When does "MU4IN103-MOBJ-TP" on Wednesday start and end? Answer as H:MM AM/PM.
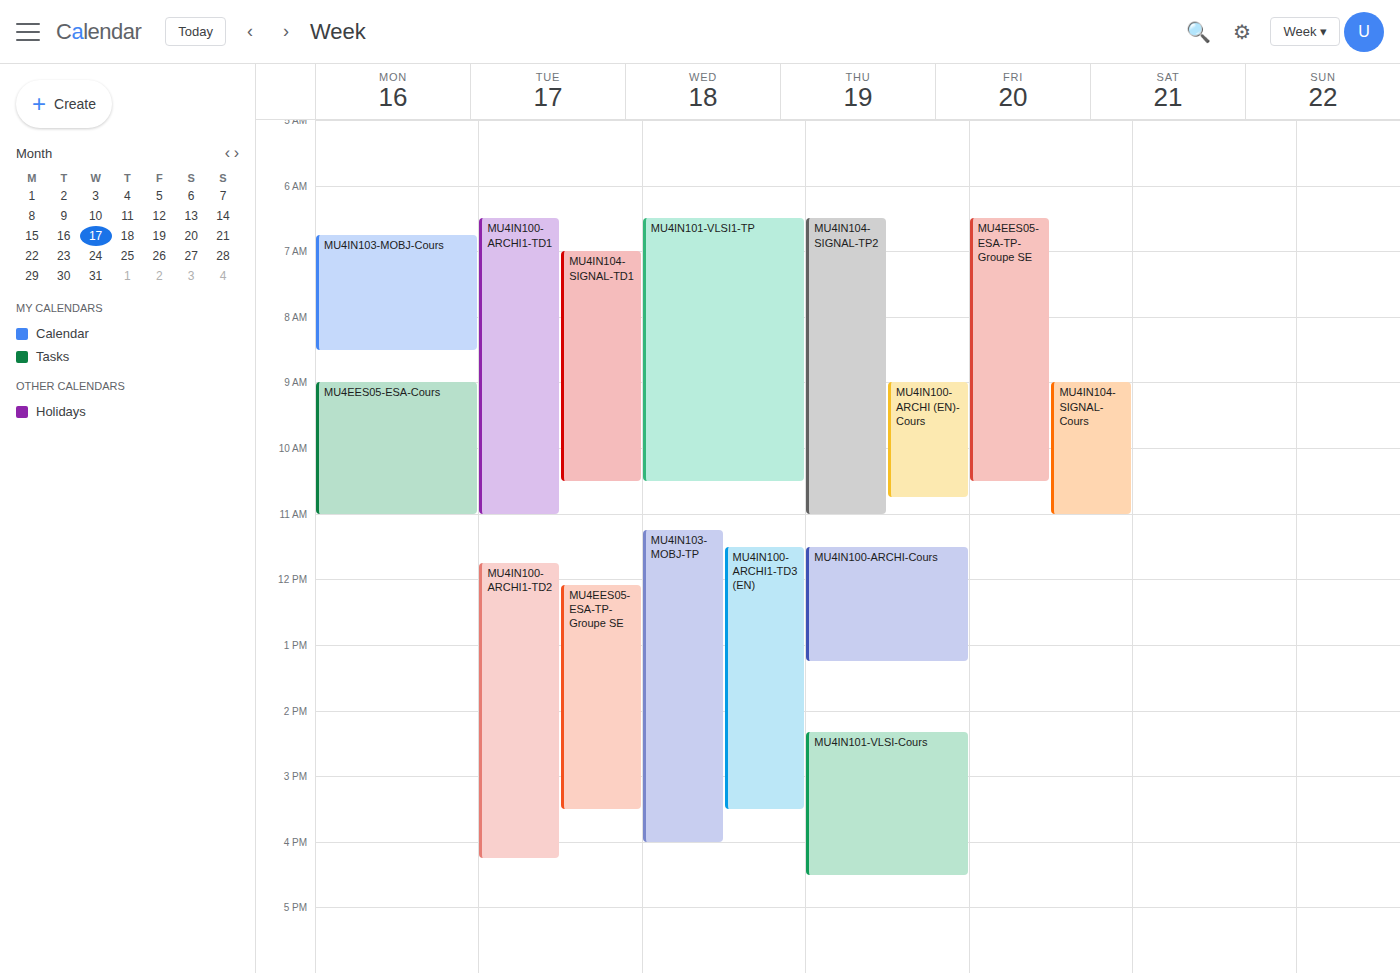
11:15 AM to 4:00 PM